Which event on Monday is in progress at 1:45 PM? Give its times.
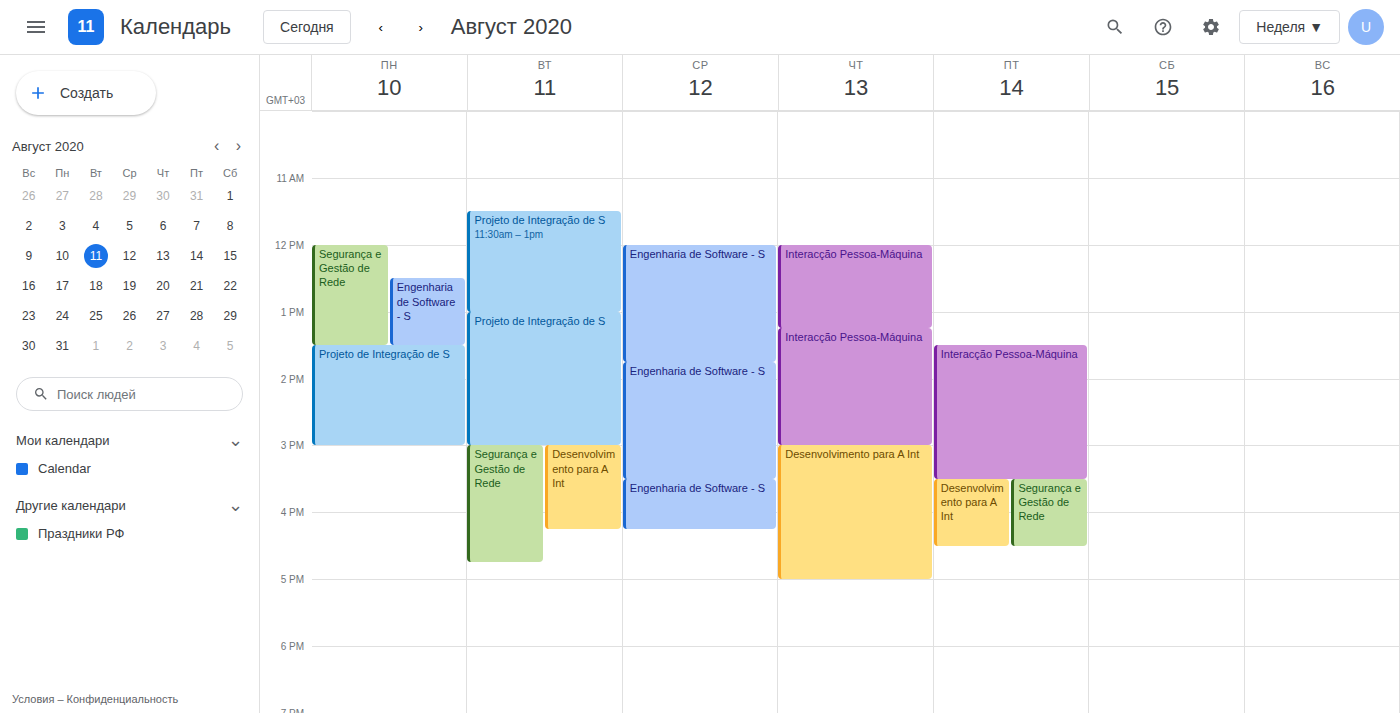
"Projeto de Integração de S", 1:30 PM to 3:00 PM